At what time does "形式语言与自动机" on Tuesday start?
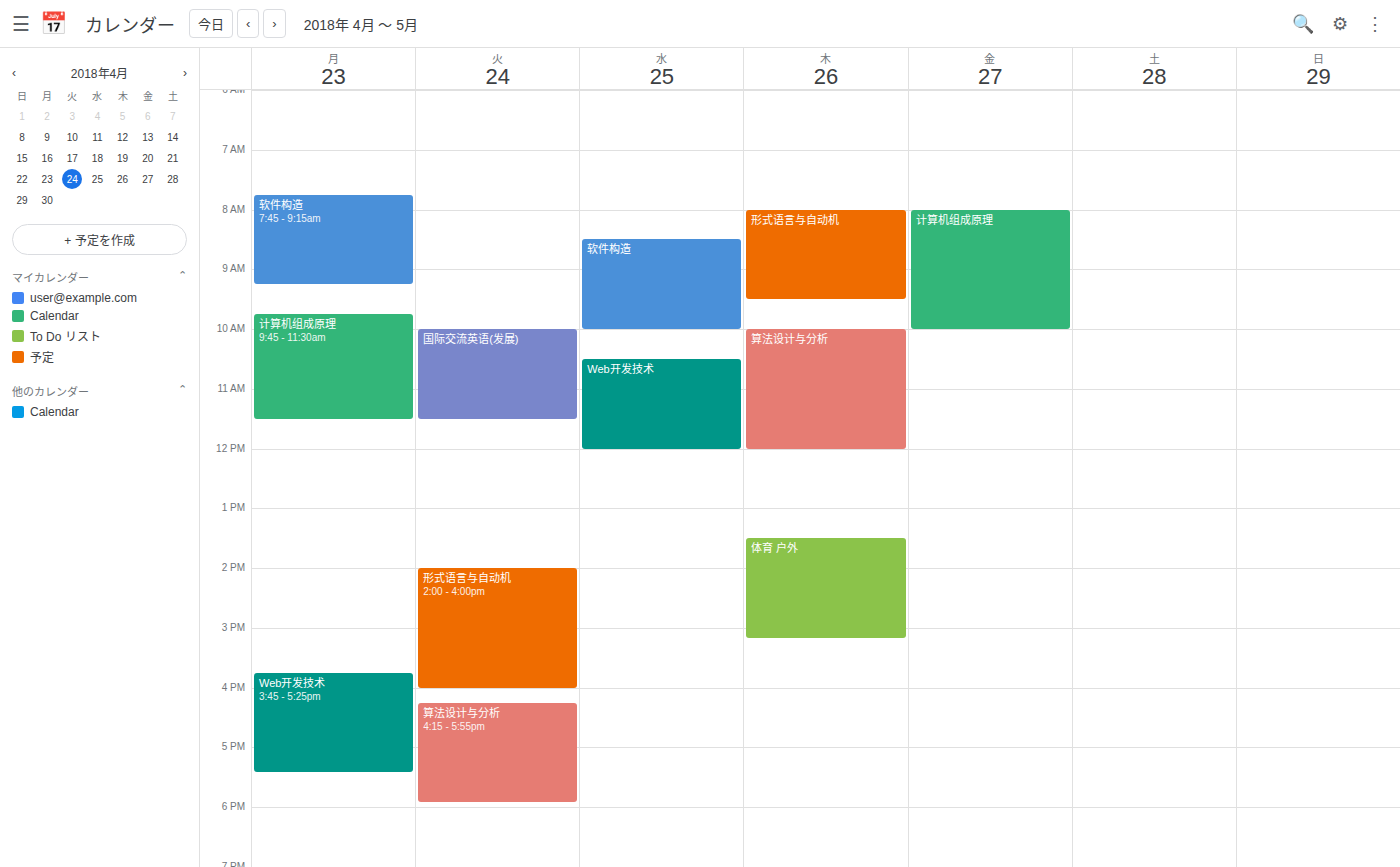
2:00 PM